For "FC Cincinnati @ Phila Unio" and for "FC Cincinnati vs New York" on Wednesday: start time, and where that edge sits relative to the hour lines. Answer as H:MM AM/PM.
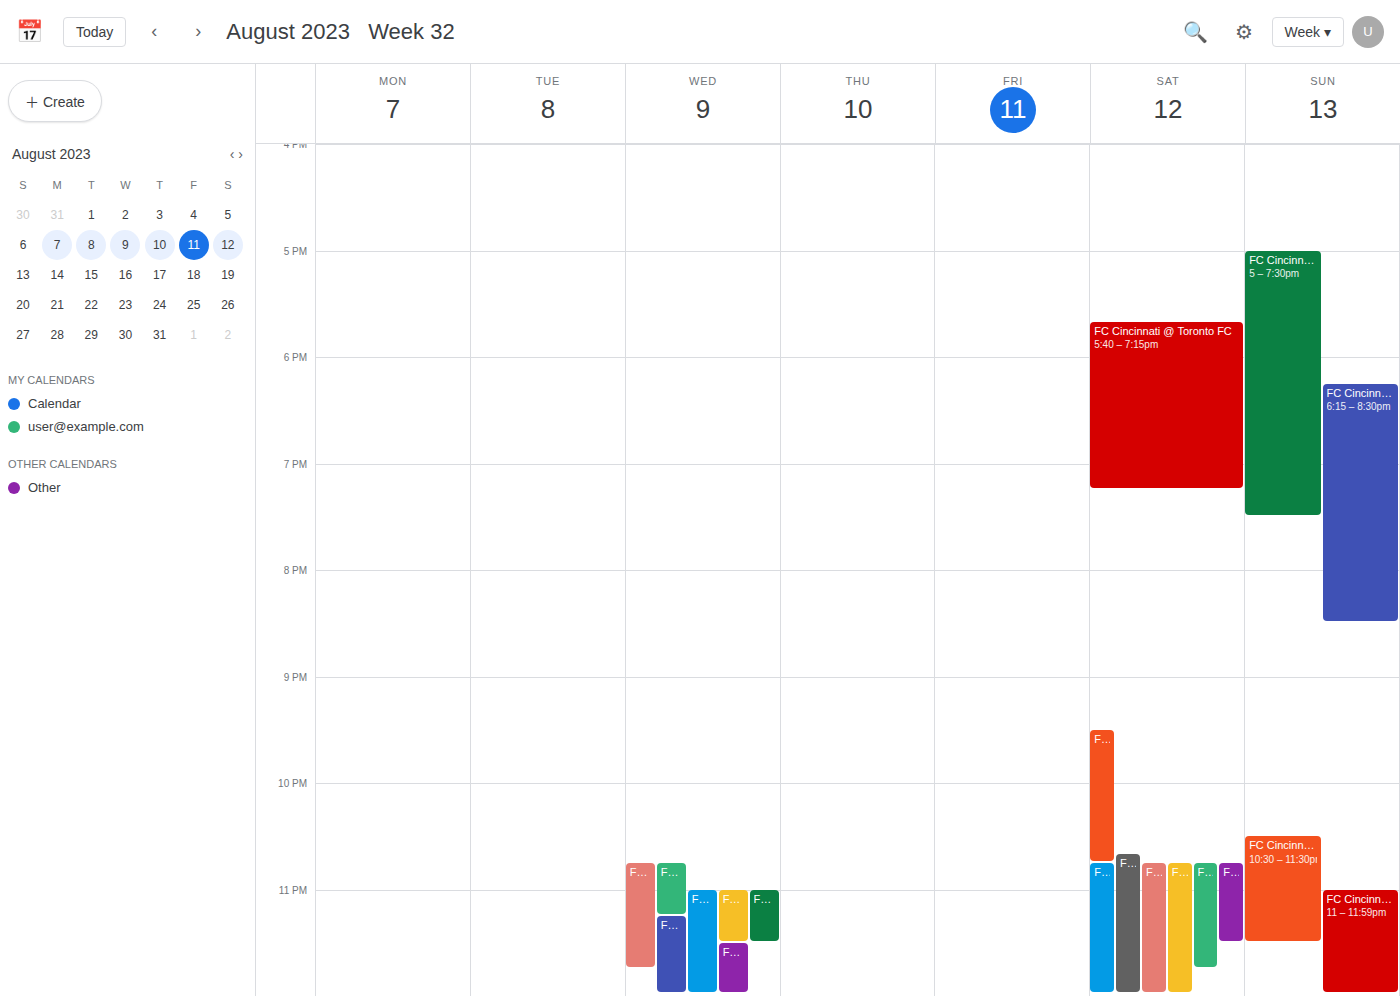
"FC Cincinnati @ Phila Unio": 11:30 PM, halfway between the 11 PM and 12 AM lines. "FC Cincinnati vs New York": 11:00 PM, exactly on the 11 PM line.